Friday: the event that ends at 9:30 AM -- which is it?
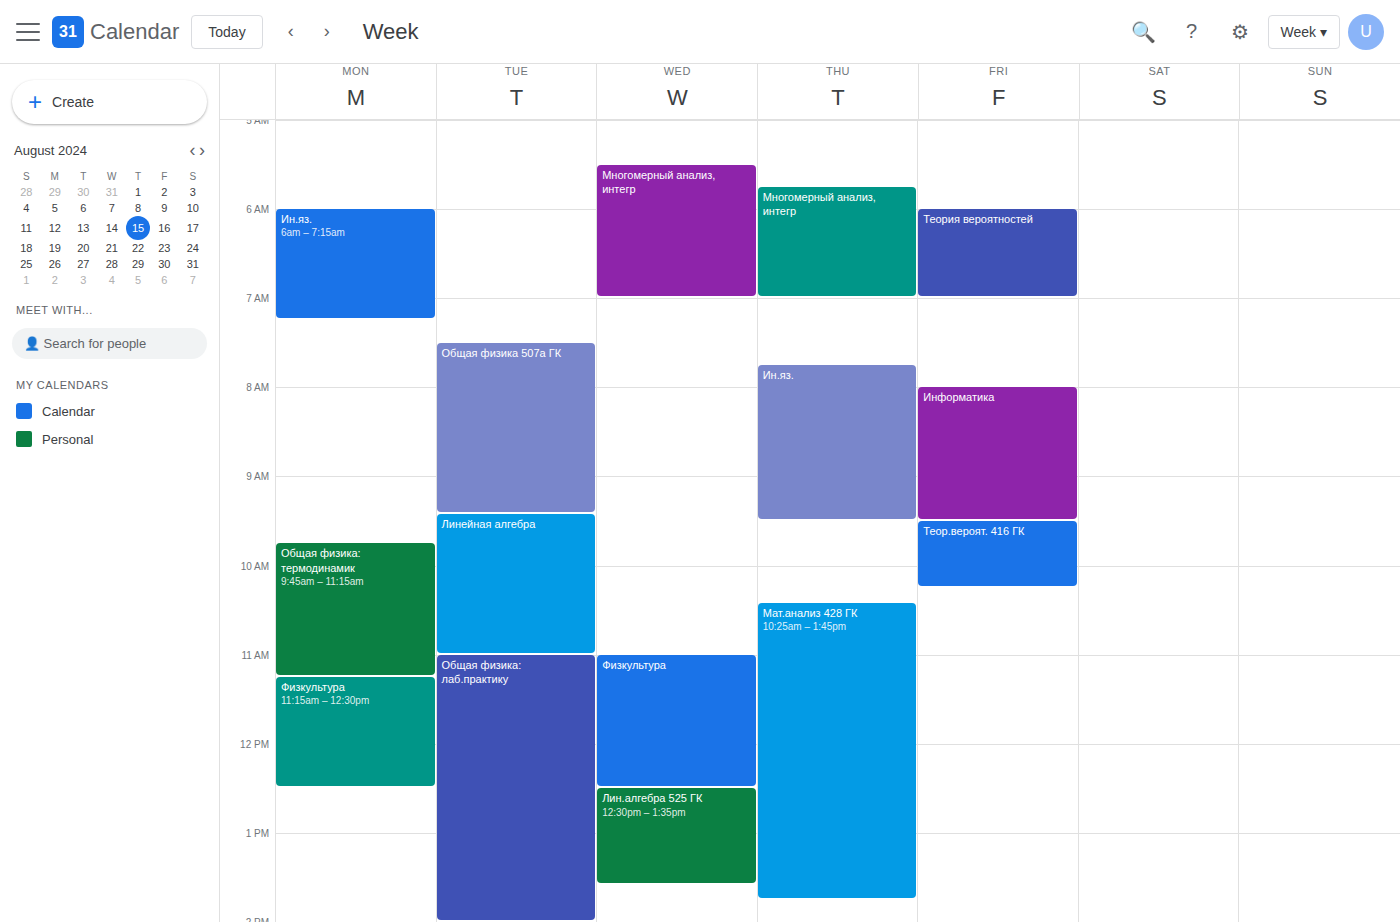
"Информатика"